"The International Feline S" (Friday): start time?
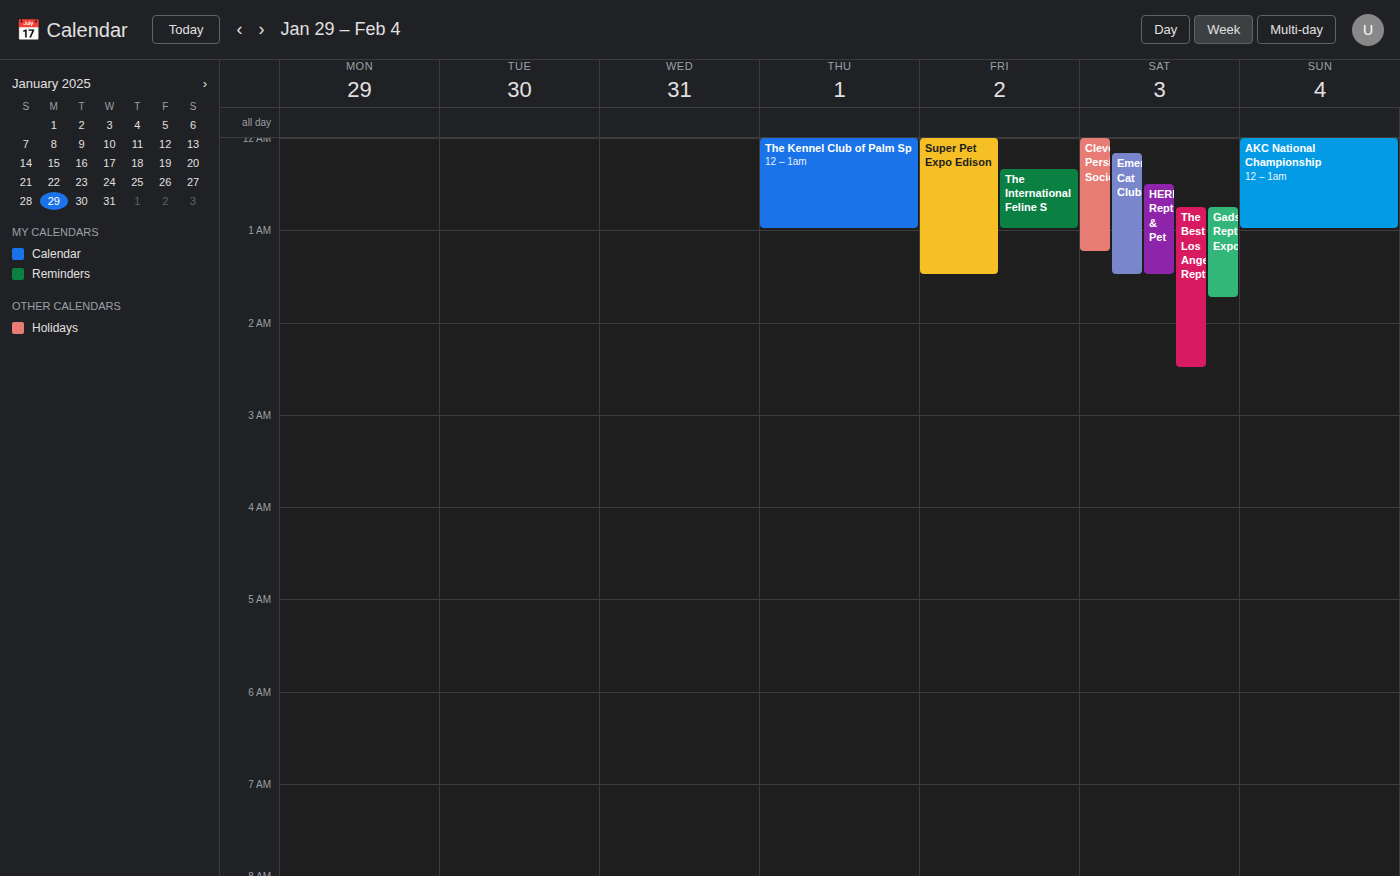
12:20 AM